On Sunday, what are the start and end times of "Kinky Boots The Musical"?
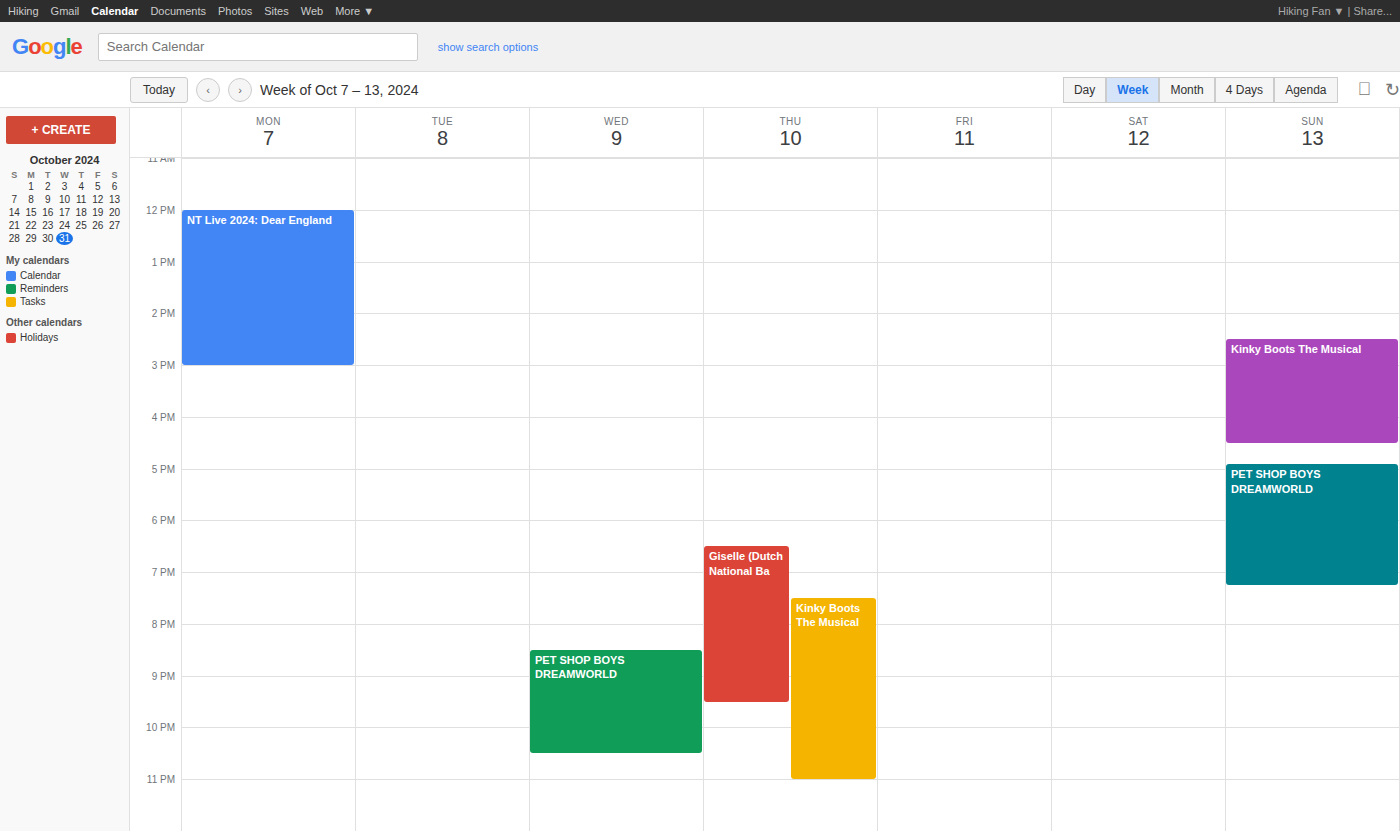
14:30 to 16:30